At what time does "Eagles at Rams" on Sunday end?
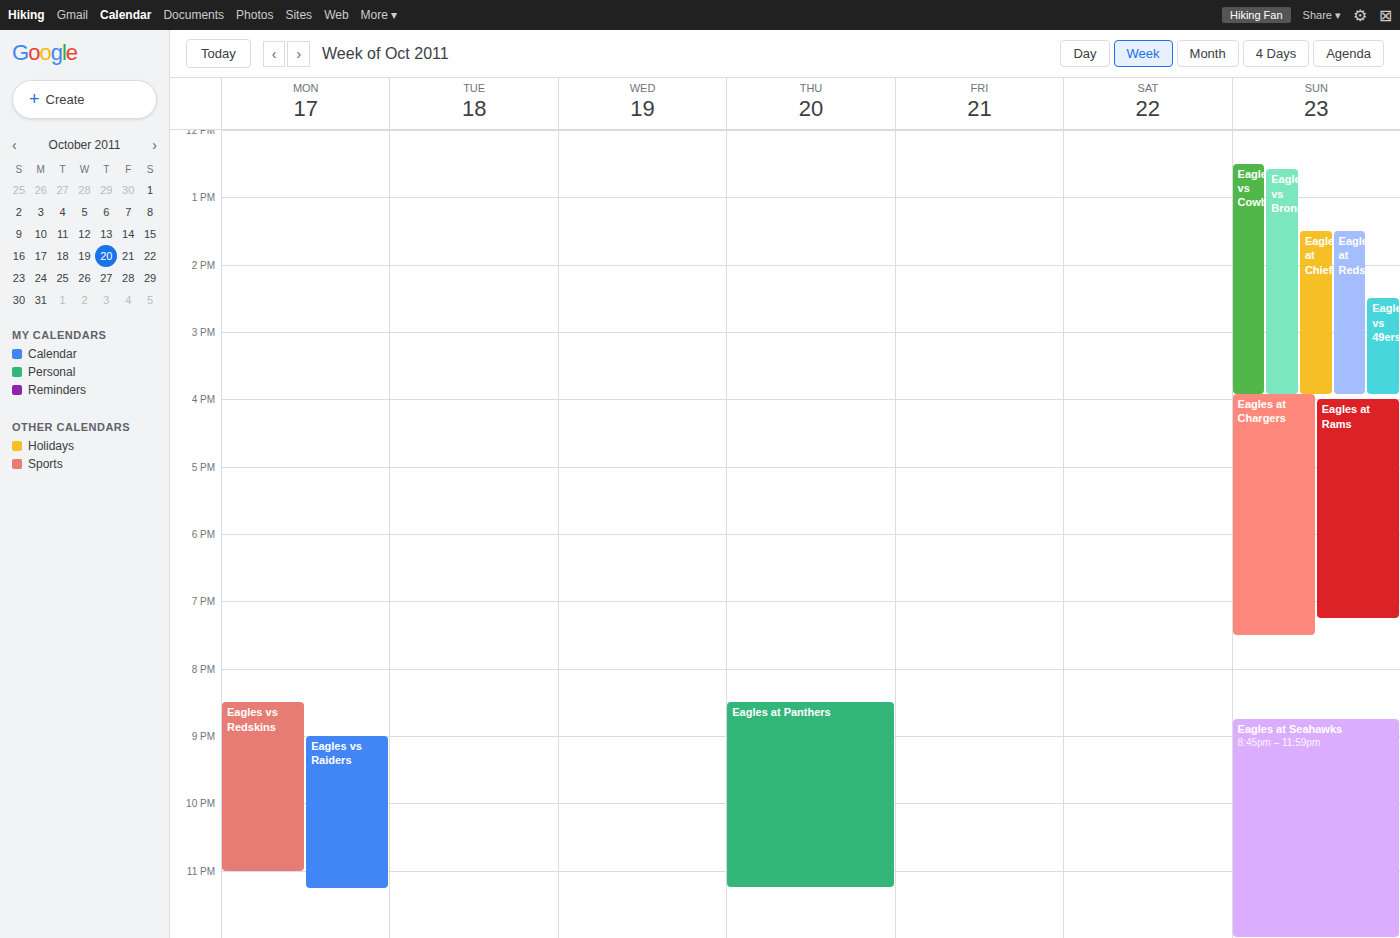
7:15 PM